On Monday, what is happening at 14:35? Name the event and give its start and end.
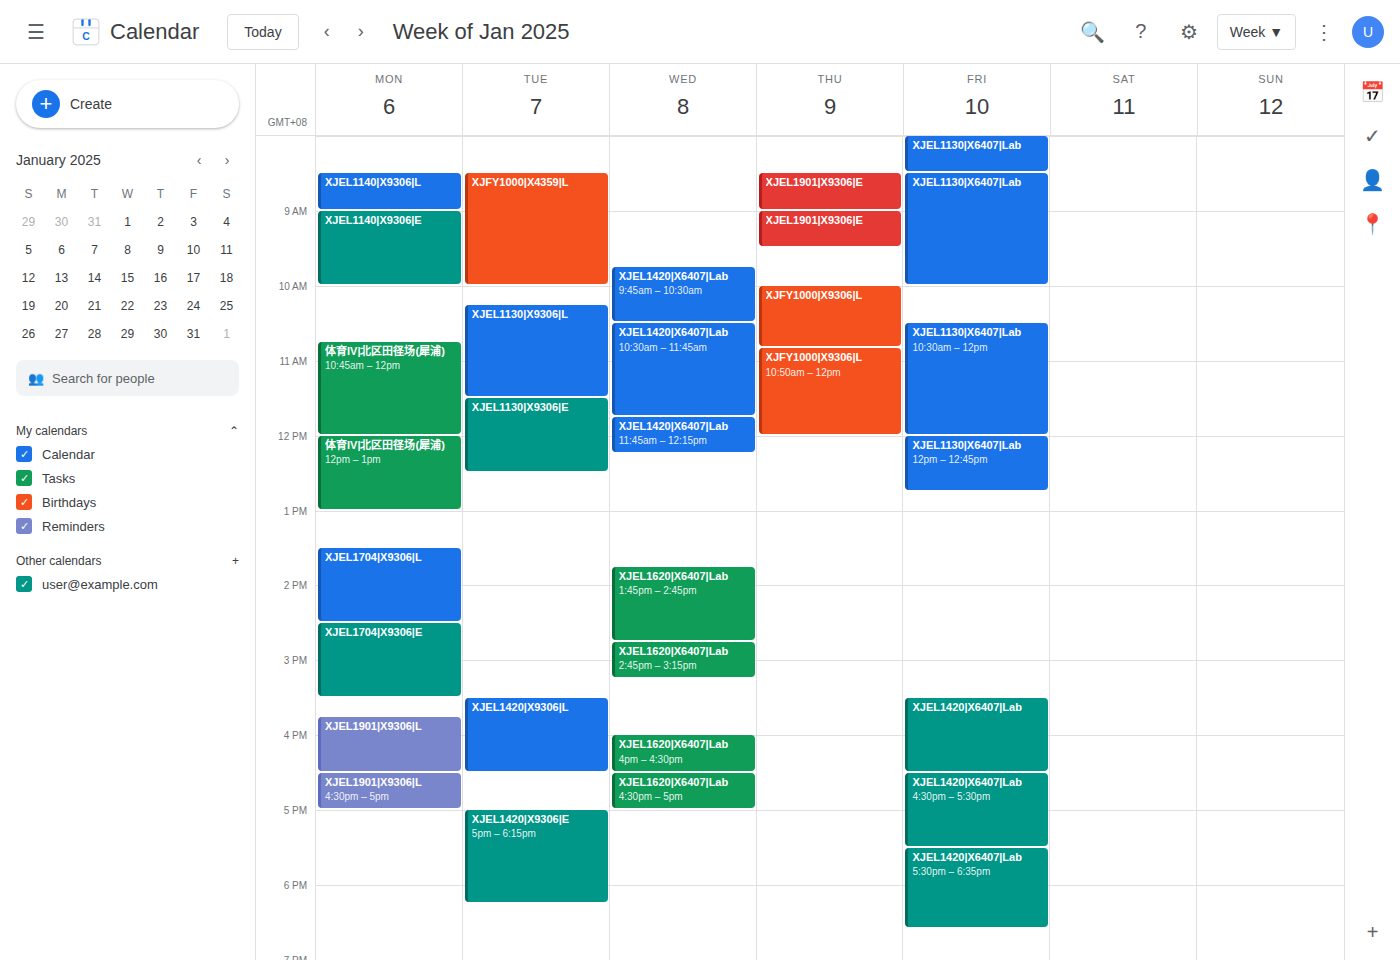
"XJEL1704|X9306|E", 14:30 to 15:30